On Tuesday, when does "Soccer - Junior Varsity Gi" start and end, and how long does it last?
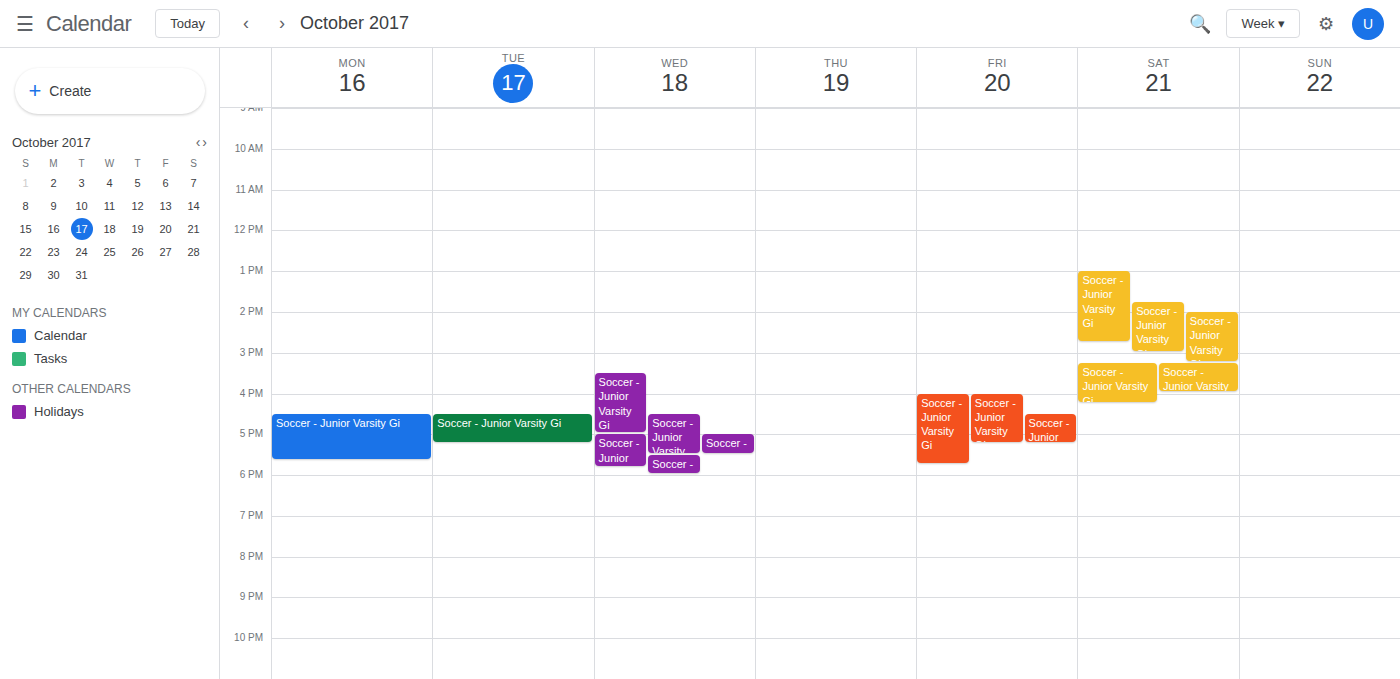
4:30 PM to 5:15 PM, 45 minutes